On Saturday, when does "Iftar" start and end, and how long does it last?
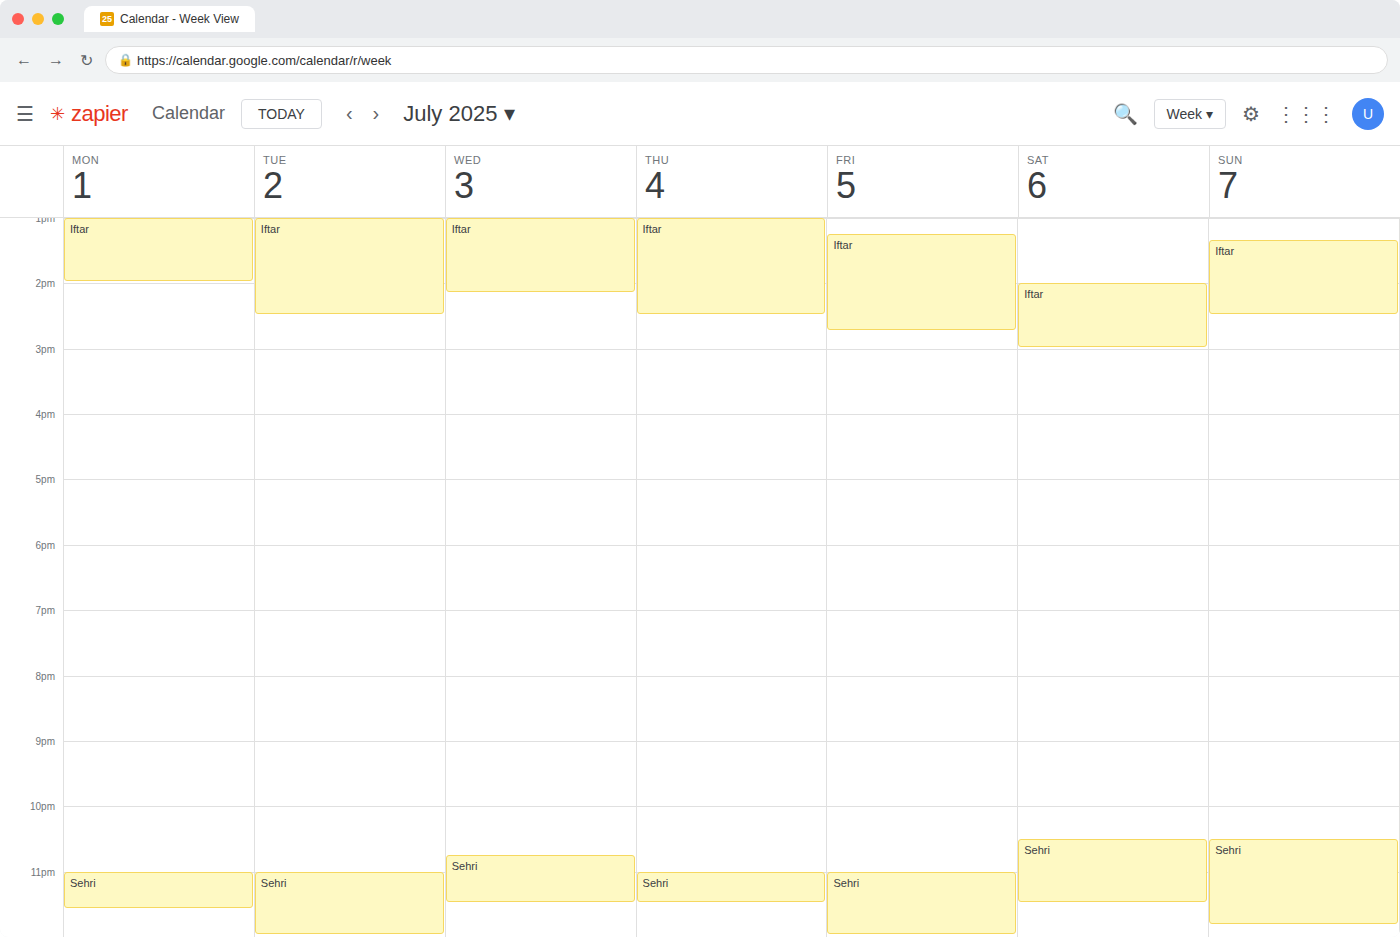
2:00 PM to 3:00 PM, 1 hour